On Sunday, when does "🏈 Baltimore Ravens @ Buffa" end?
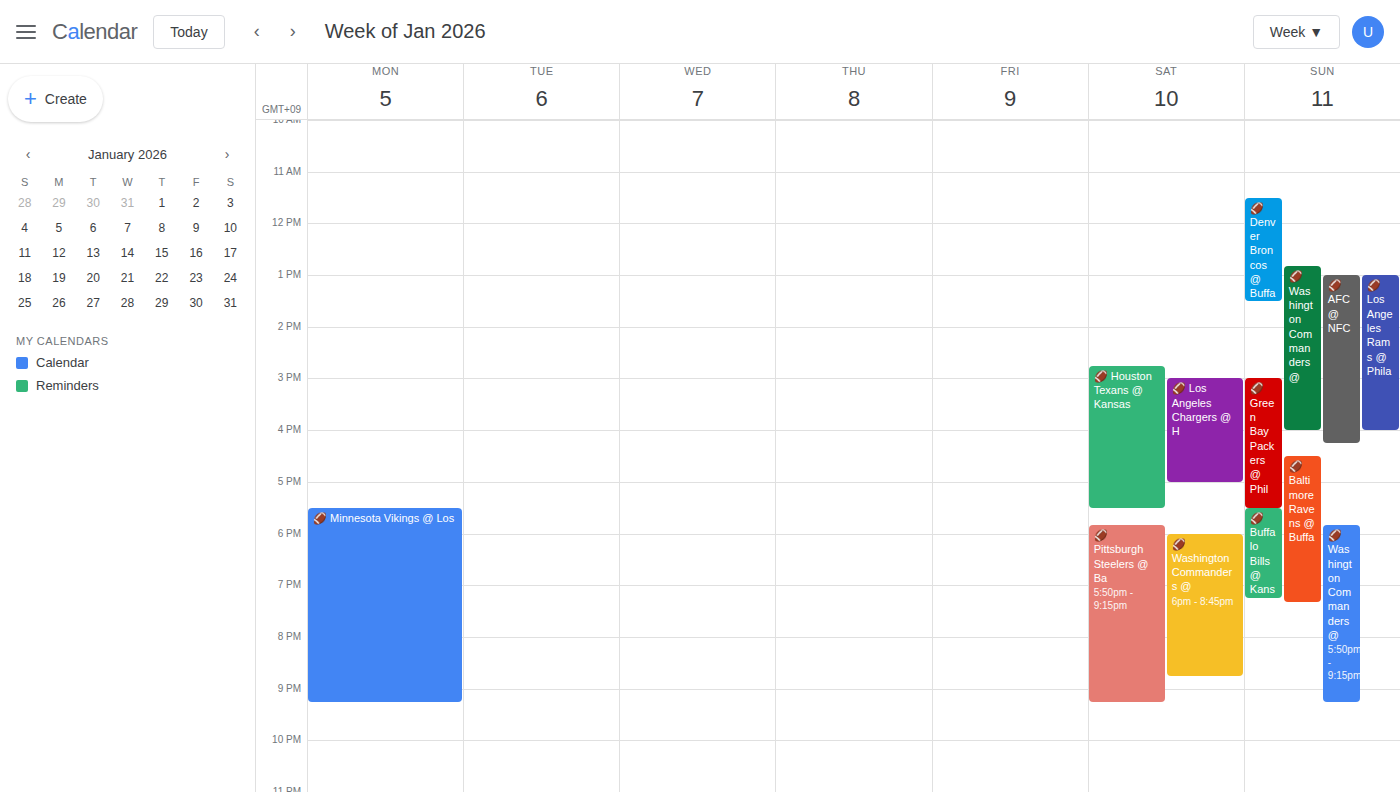
7:20 PM